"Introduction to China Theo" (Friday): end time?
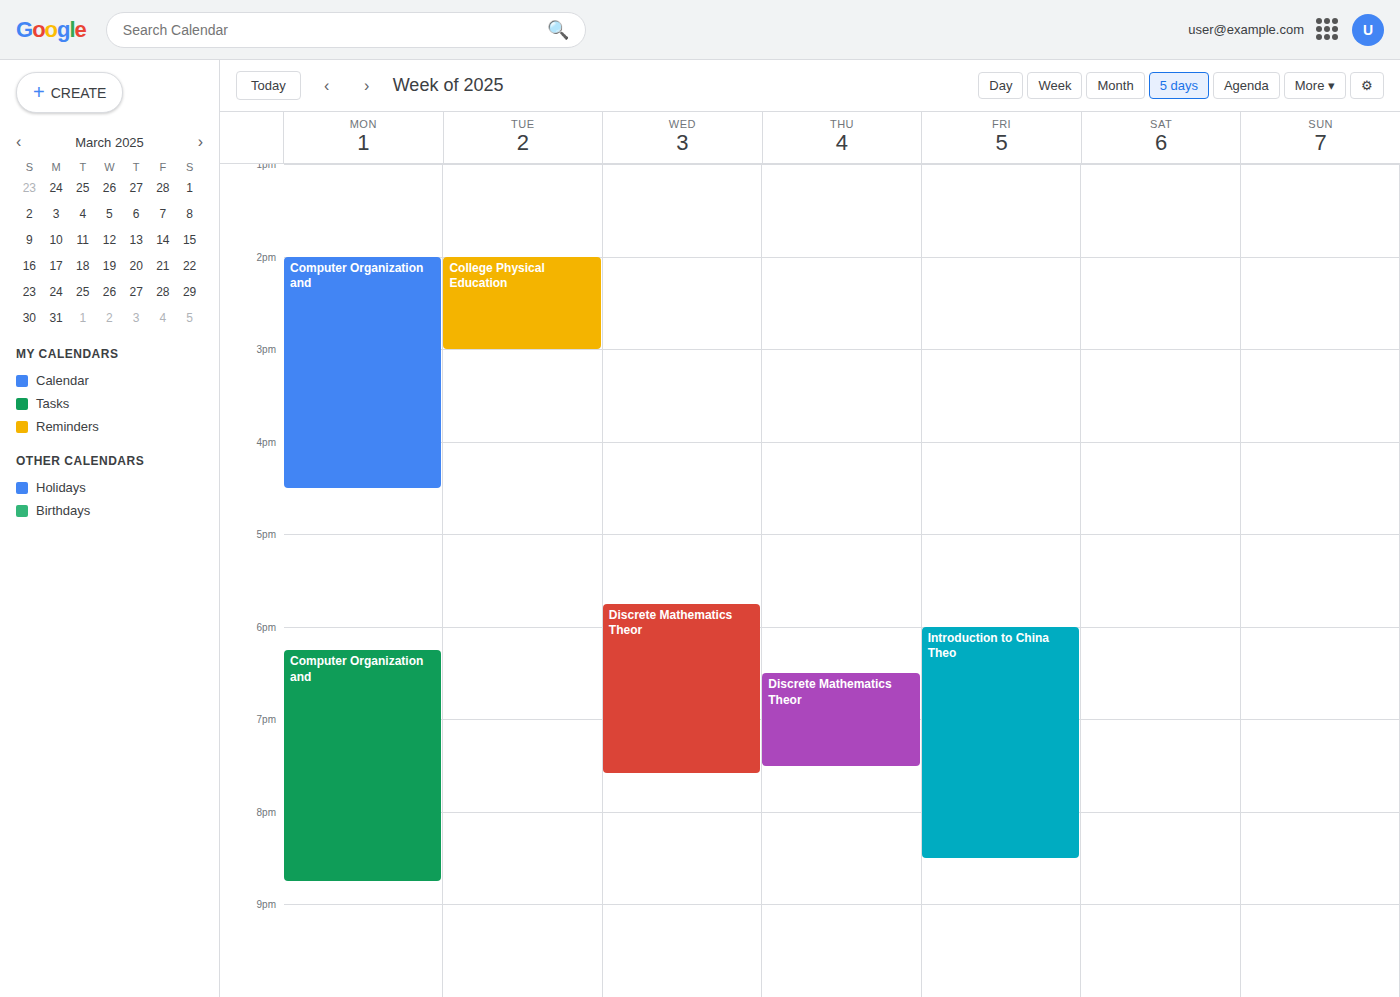
8:30 PM